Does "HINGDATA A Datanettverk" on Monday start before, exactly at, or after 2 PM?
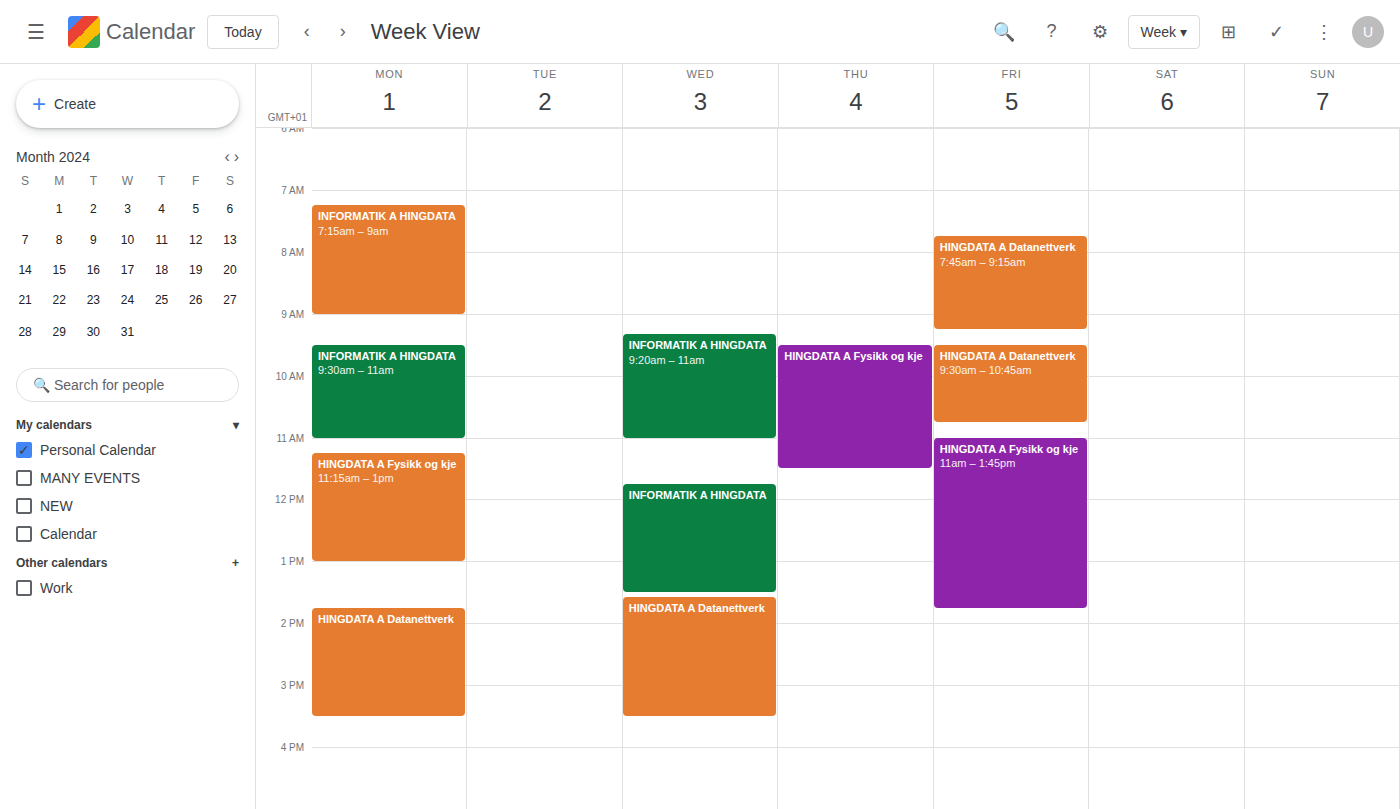
1:45 PM -- before 2 PM, 15 minutes above the 2 PM line.